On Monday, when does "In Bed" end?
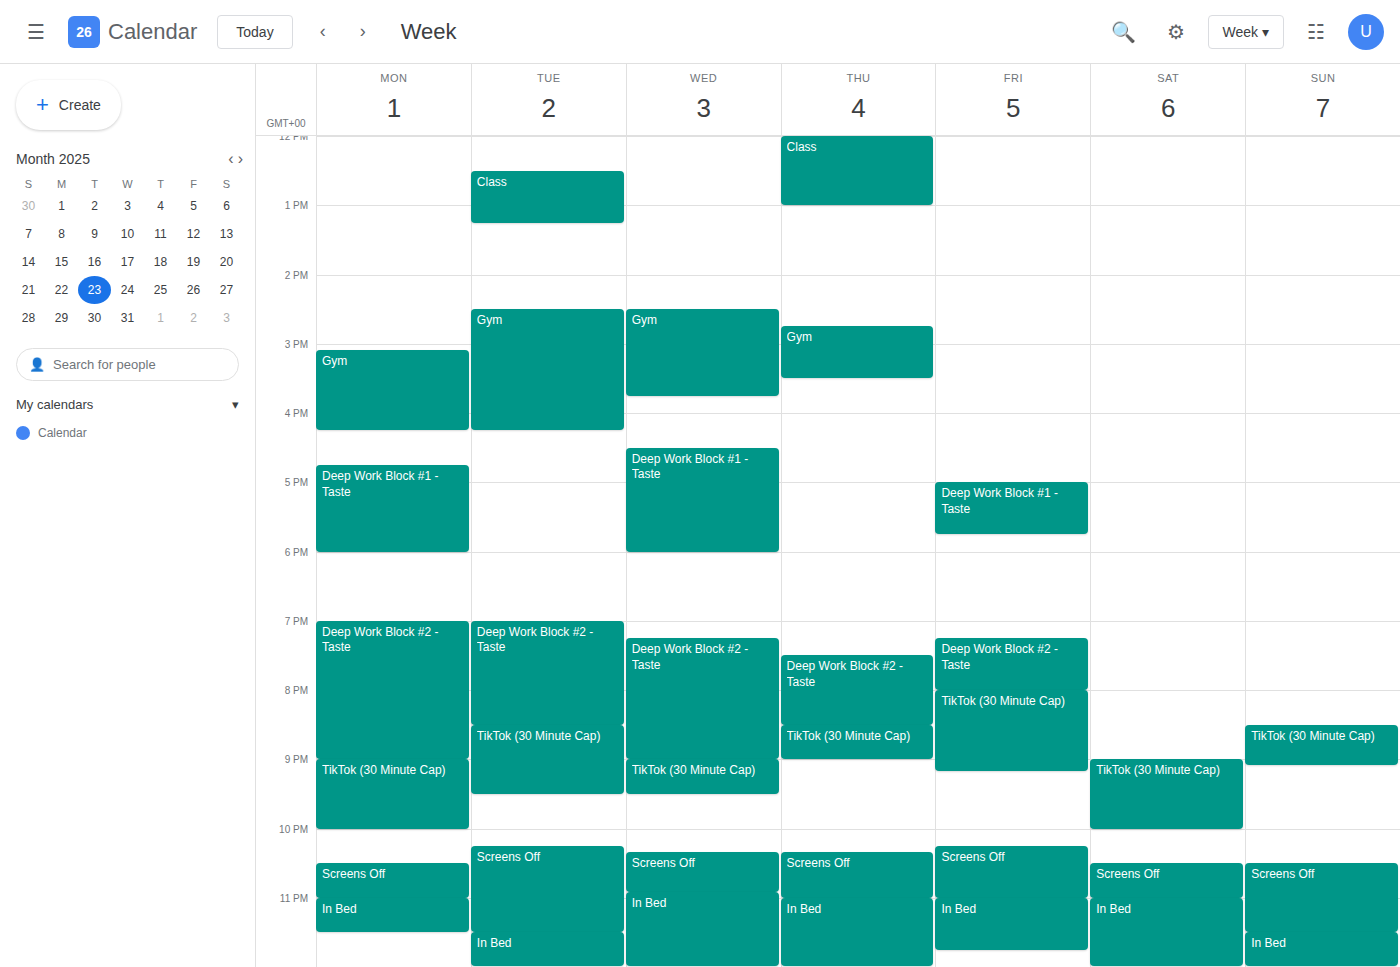
11:30 PM